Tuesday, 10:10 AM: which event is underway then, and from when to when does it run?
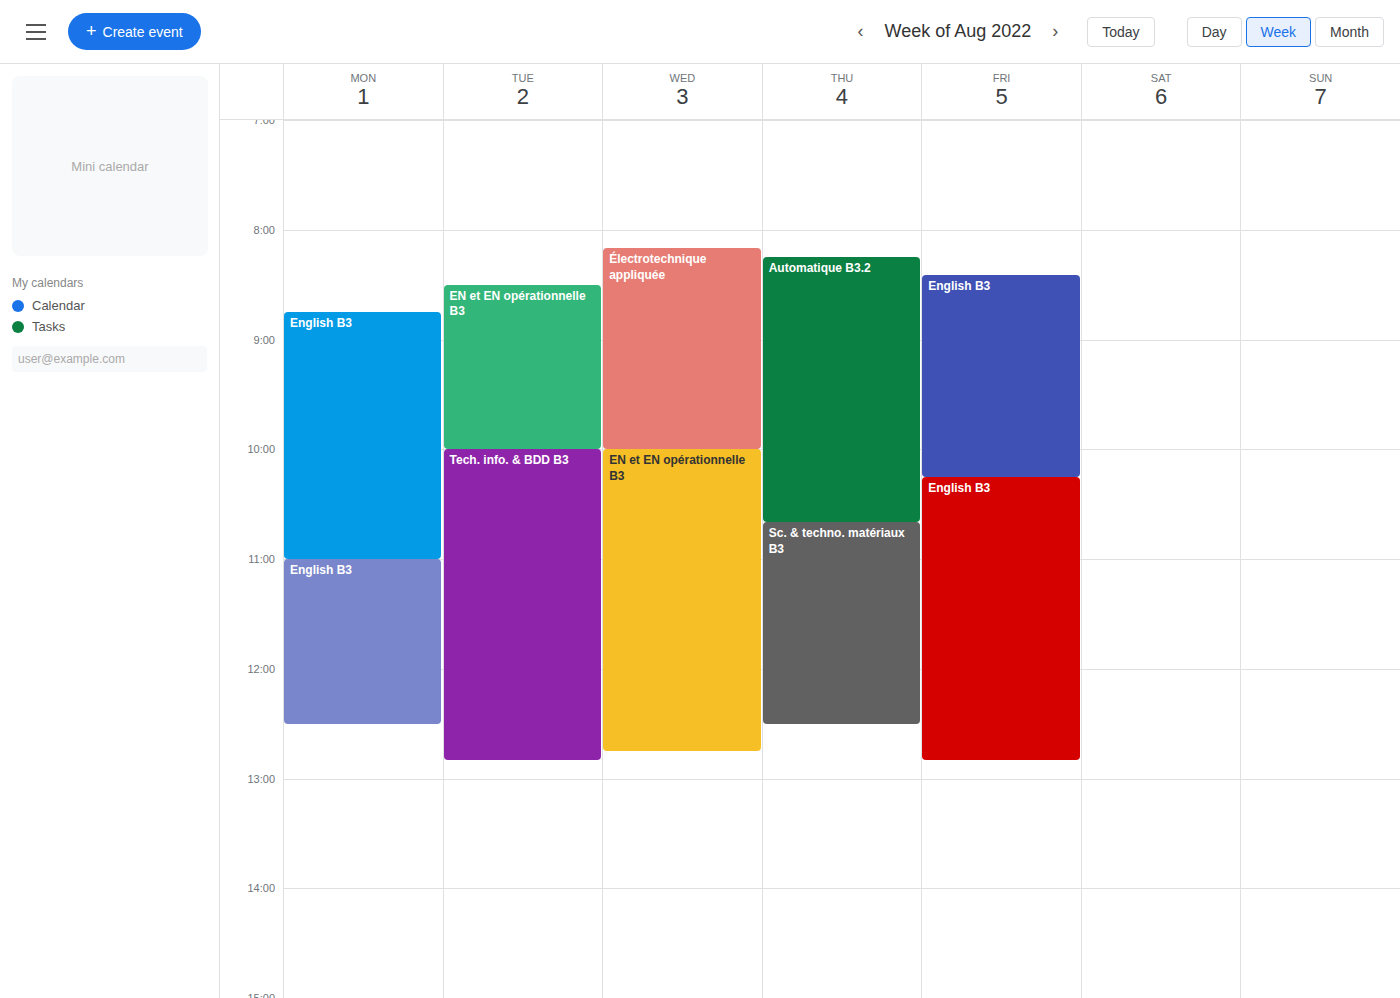
"Tech. info. & BDD B3", 10:00 AM to 12:50 PM